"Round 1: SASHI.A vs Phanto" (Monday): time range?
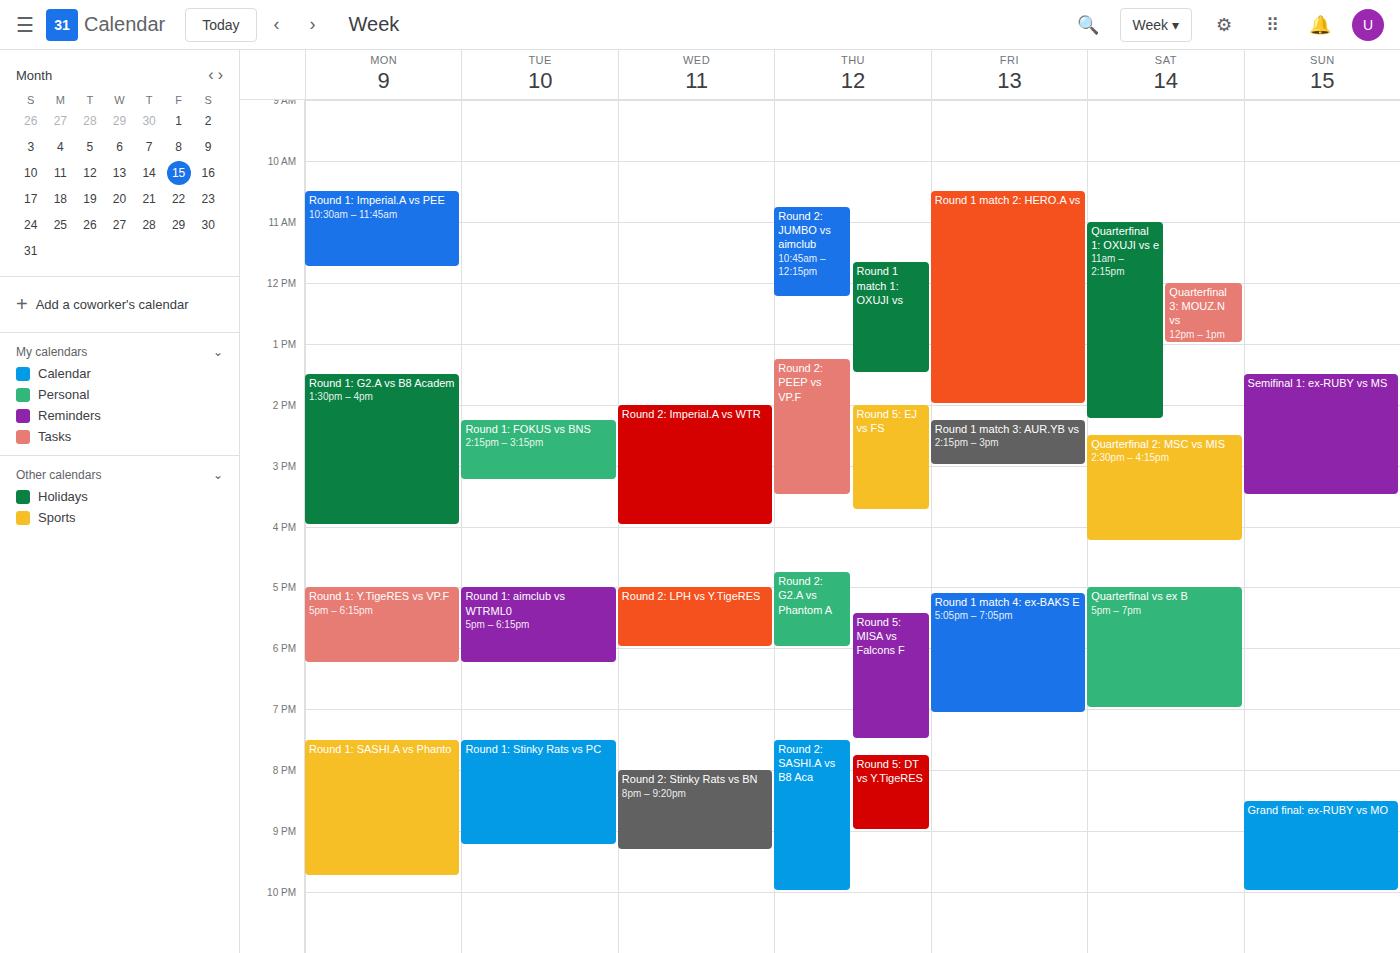
7:30 PM to 9:45 PM